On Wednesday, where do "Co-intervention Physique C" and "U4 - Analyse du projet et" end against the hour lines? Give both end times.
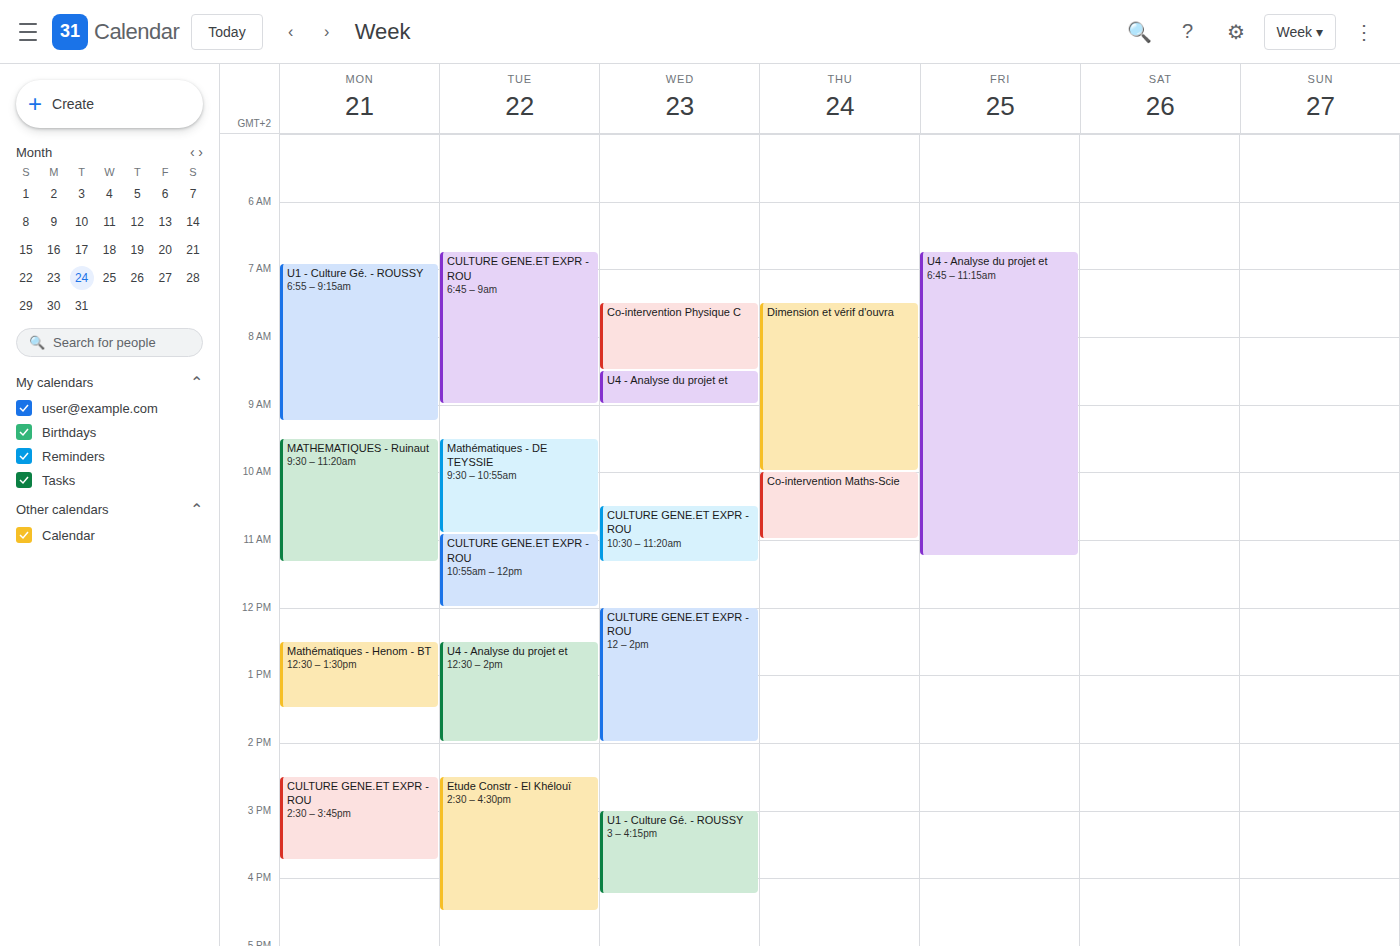
"Co-intervention Physique C": 8:30 AM, halfway between the 8 AM and 9 AM lines. "U4 - Analyse du projet et": 9:00 AM, exactly on the 9 AM line.